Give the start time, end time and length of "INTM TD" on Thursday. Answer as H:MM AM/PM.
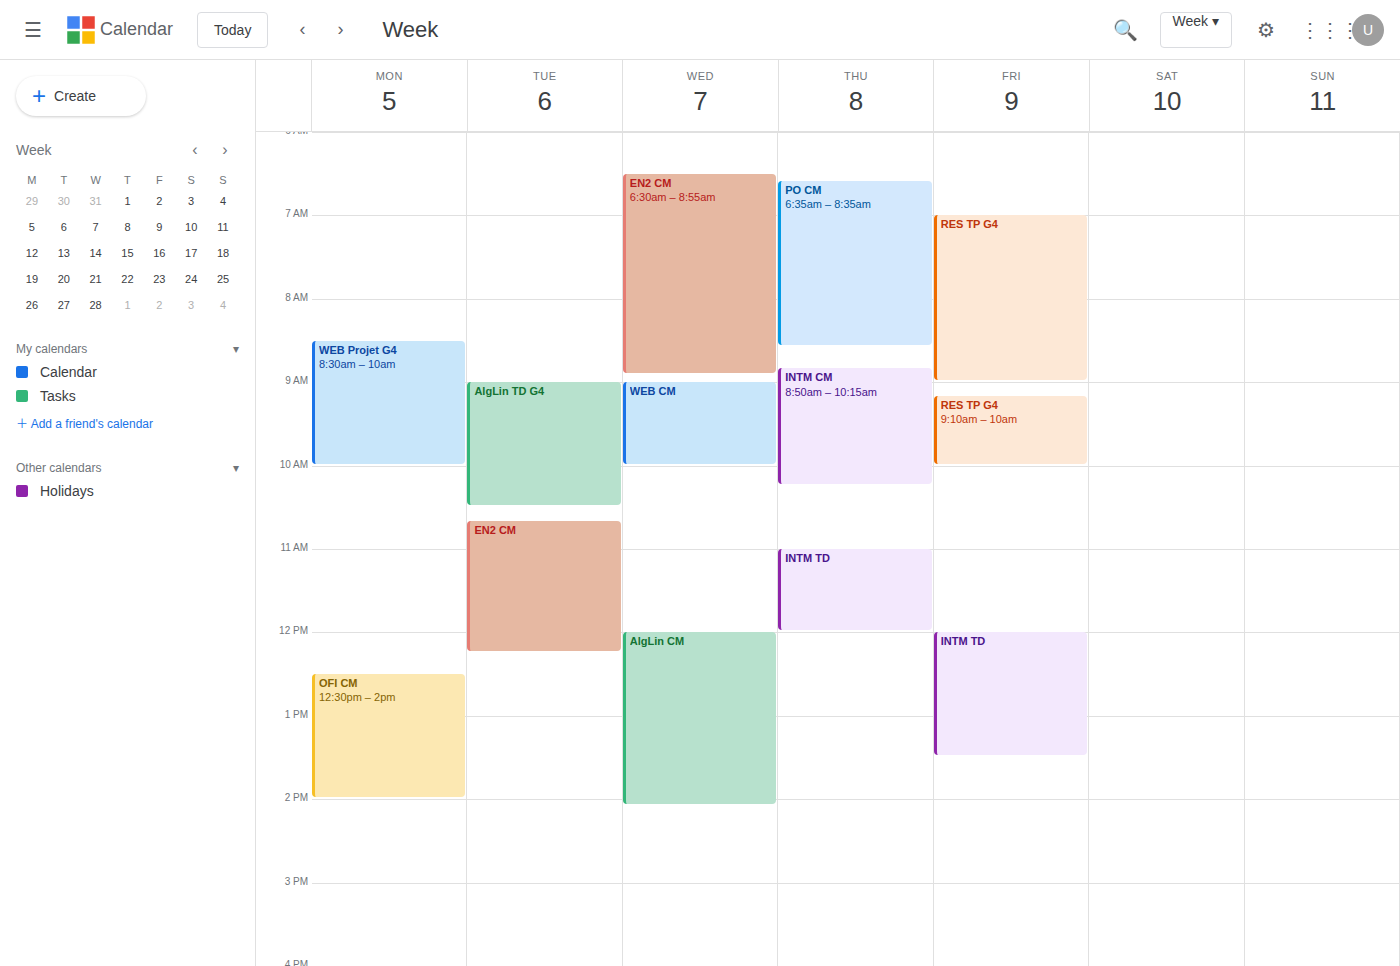
11:00 AM to 12:00 PM, 1 hour